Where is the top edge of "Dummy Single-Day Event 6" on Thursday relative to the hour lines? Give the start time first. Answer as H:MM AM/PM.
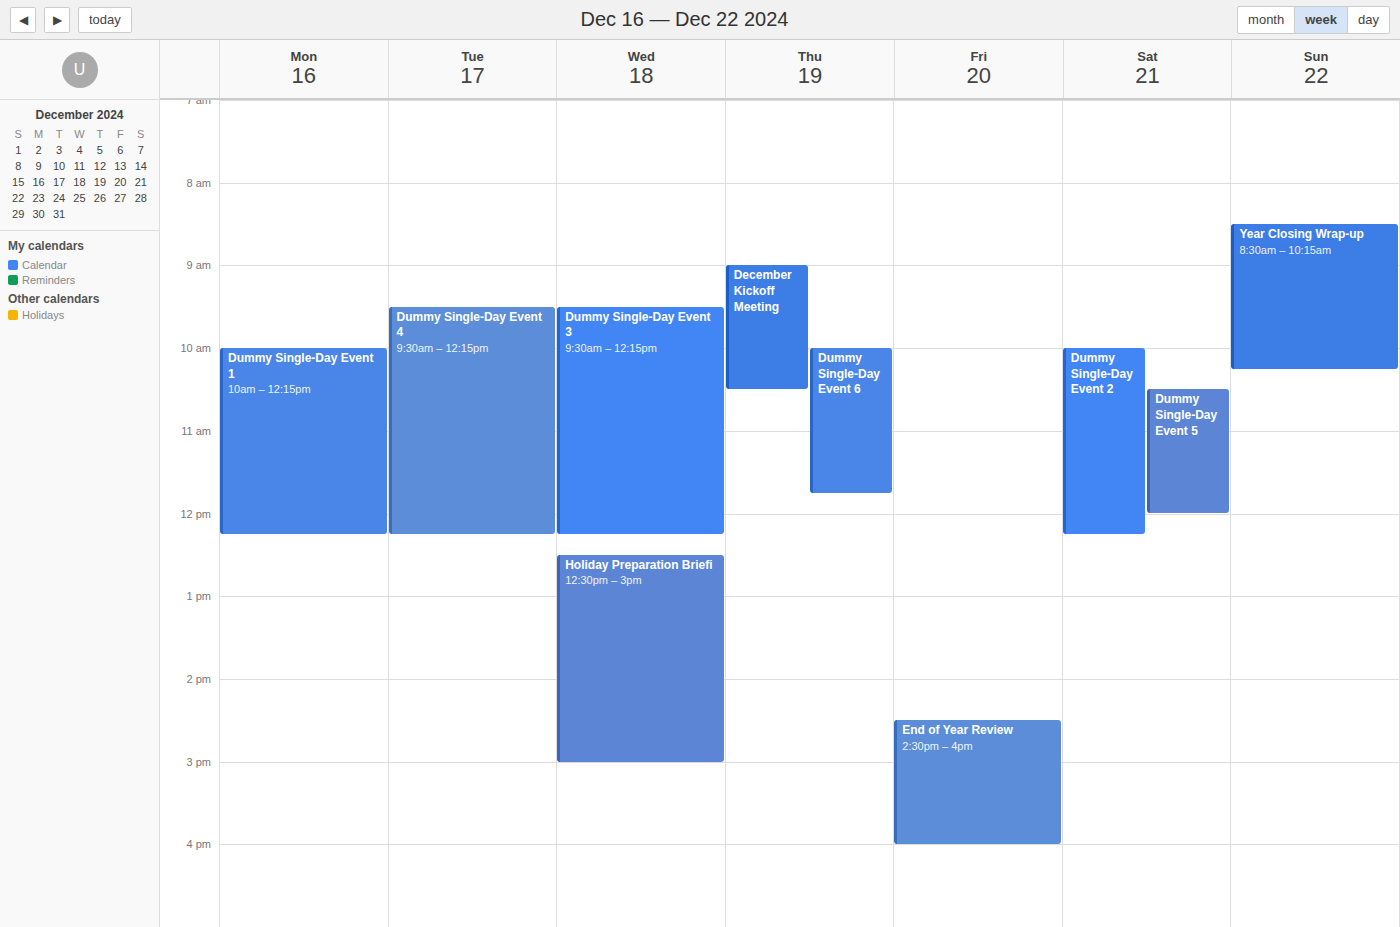
10:00 AM -- exactly on the 10 AM line.